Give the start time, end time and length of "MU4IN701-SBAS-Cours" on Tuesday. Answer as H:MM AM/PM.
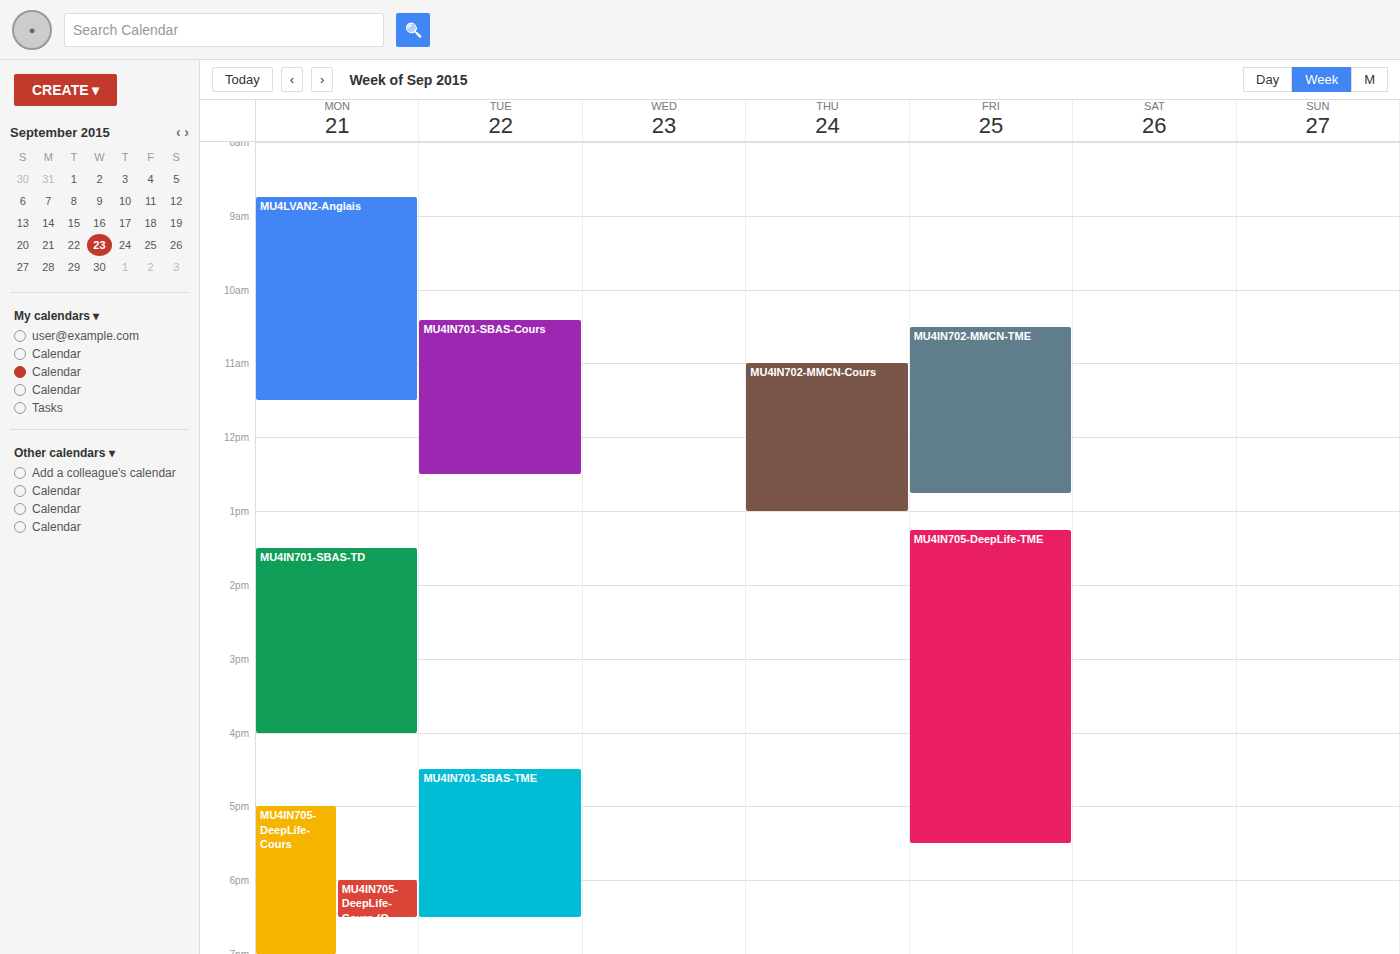
10:25 AM to 12:30 PM, 2 hours 5 minutes